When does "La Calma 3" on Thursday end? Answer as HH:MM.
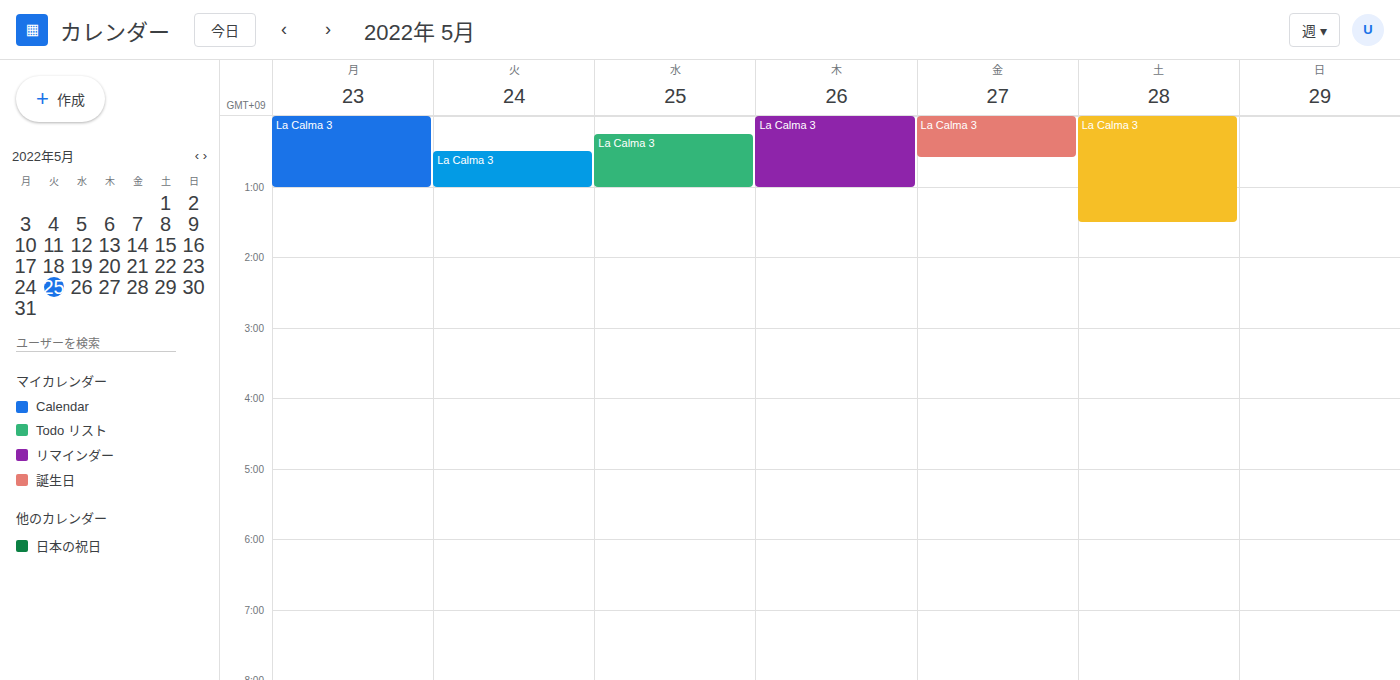
01:00